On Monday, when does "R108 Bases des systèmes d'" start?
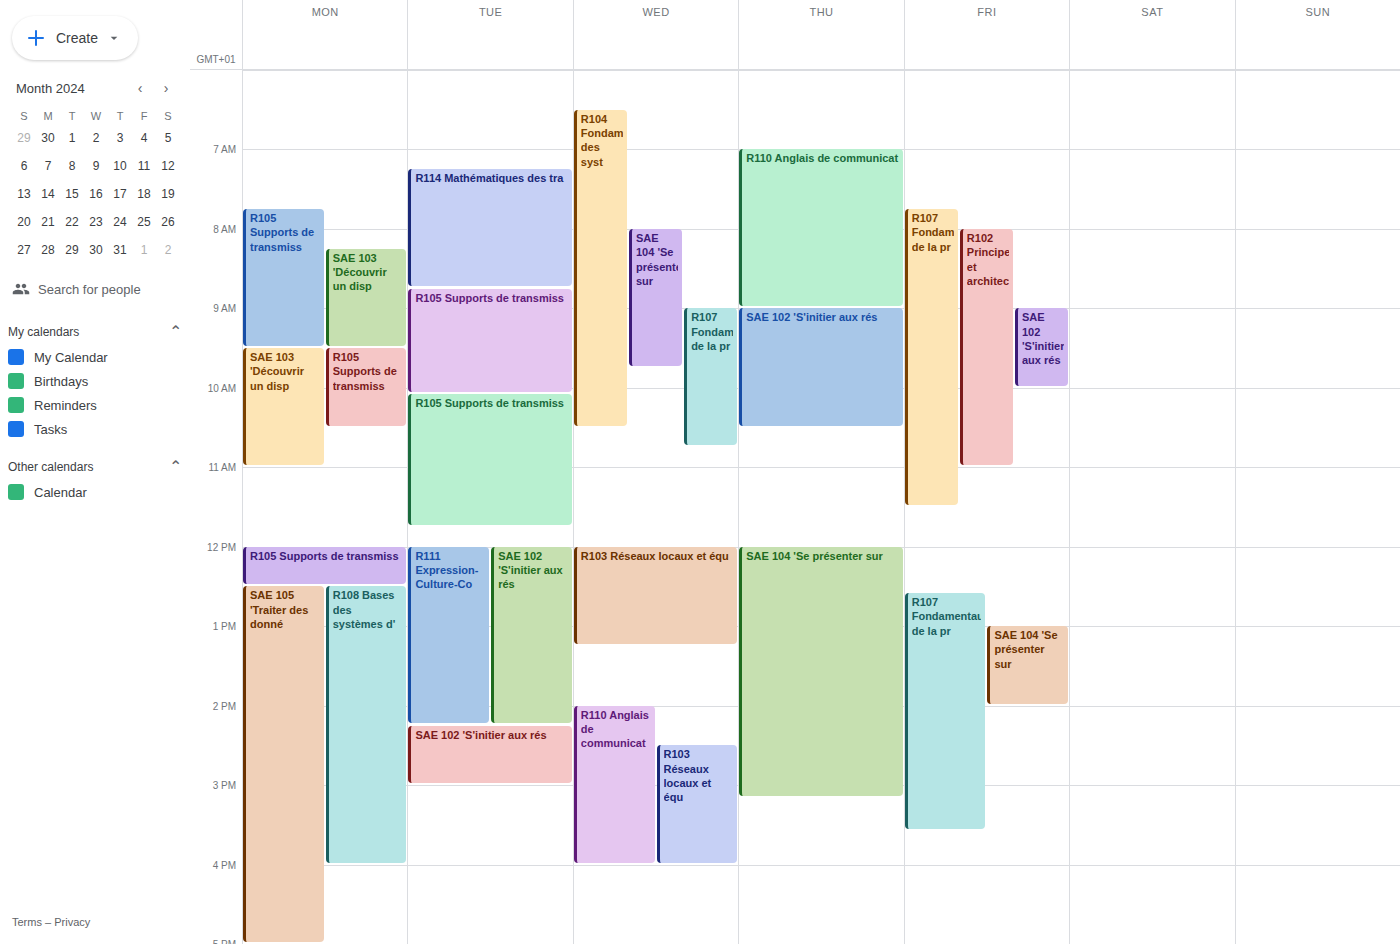
12:30 PM